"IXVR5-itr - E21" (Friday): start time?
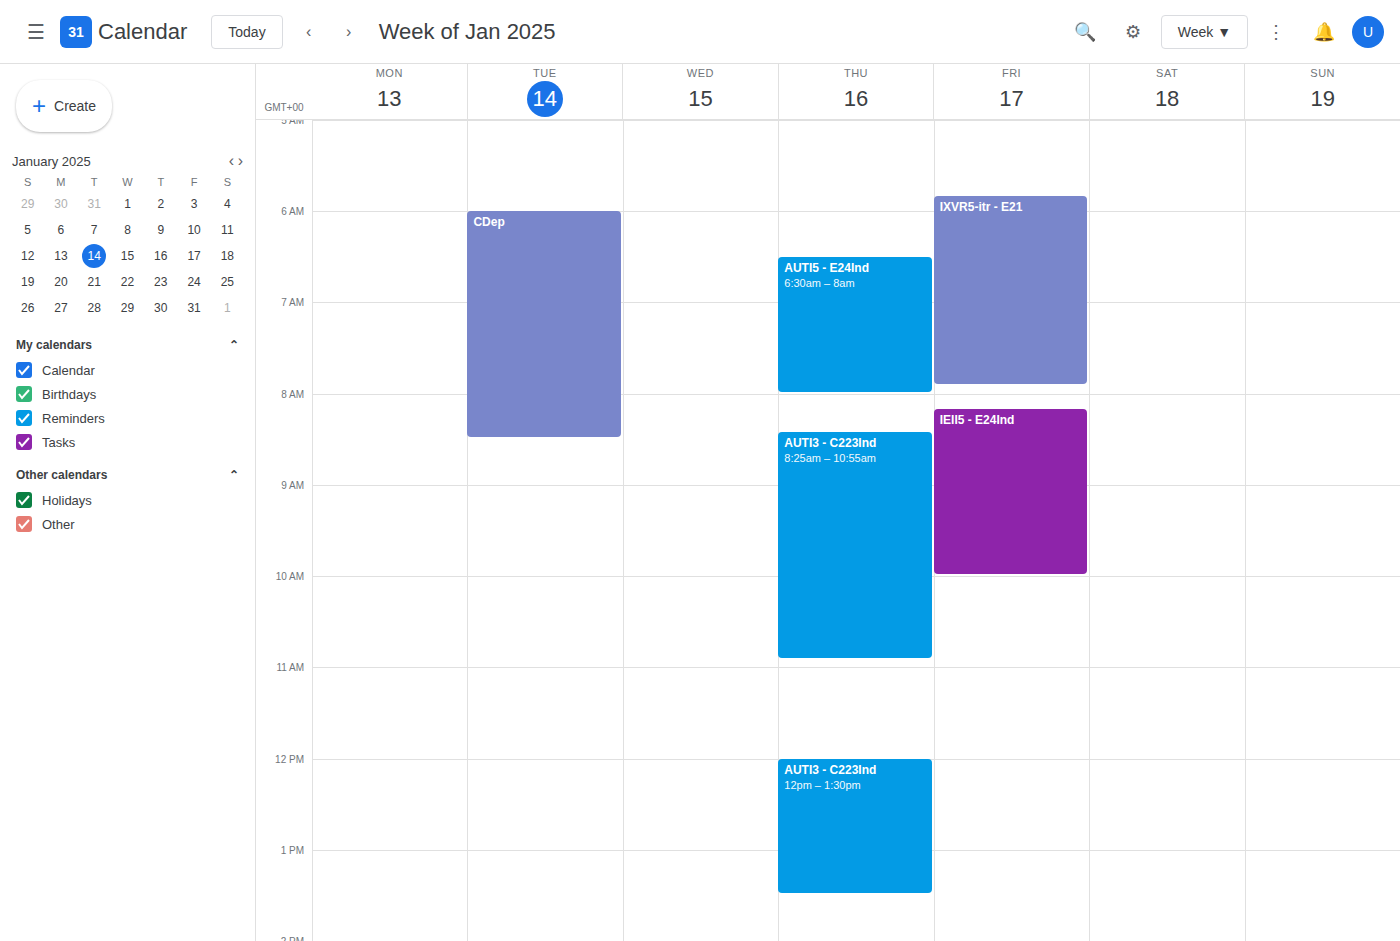
5:50 AM